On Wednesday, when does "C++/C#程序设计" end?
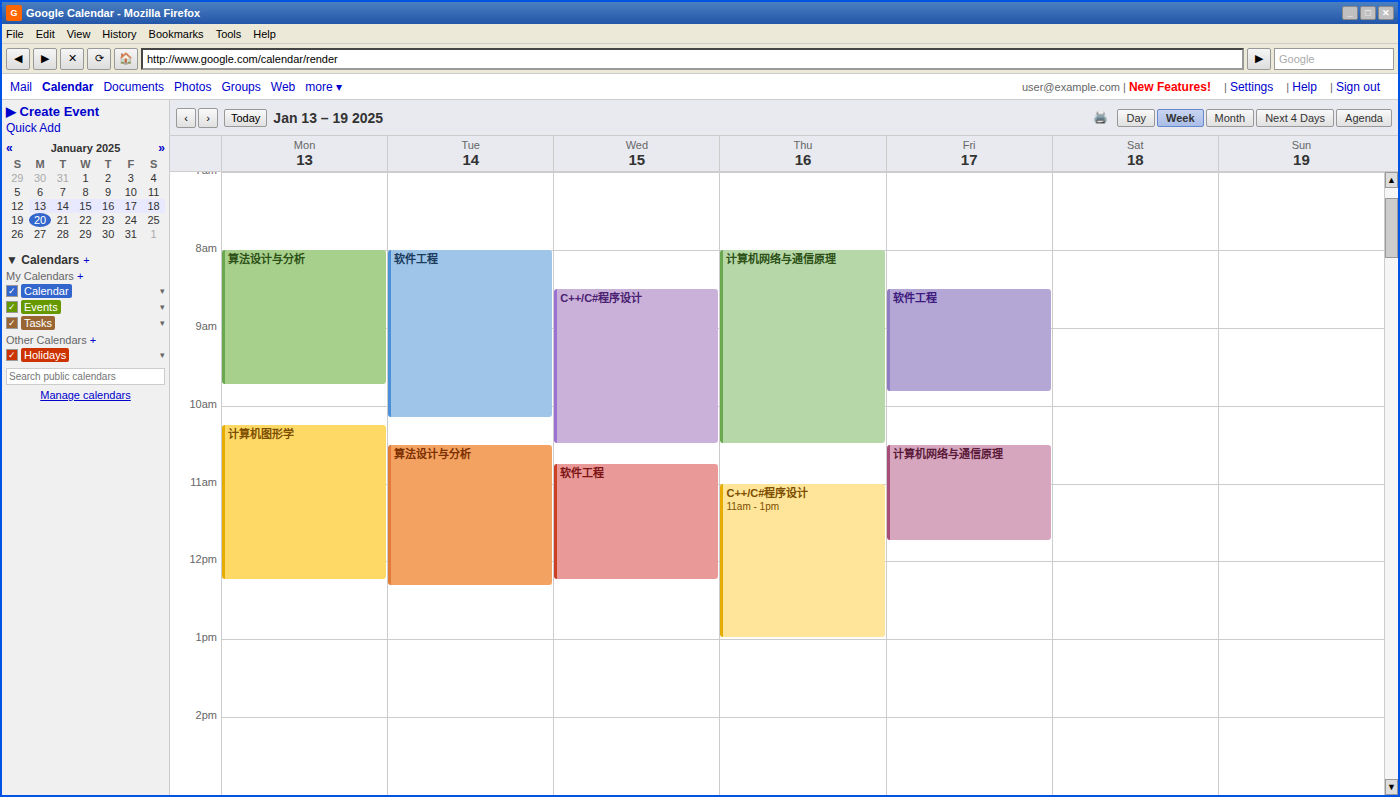
10:30